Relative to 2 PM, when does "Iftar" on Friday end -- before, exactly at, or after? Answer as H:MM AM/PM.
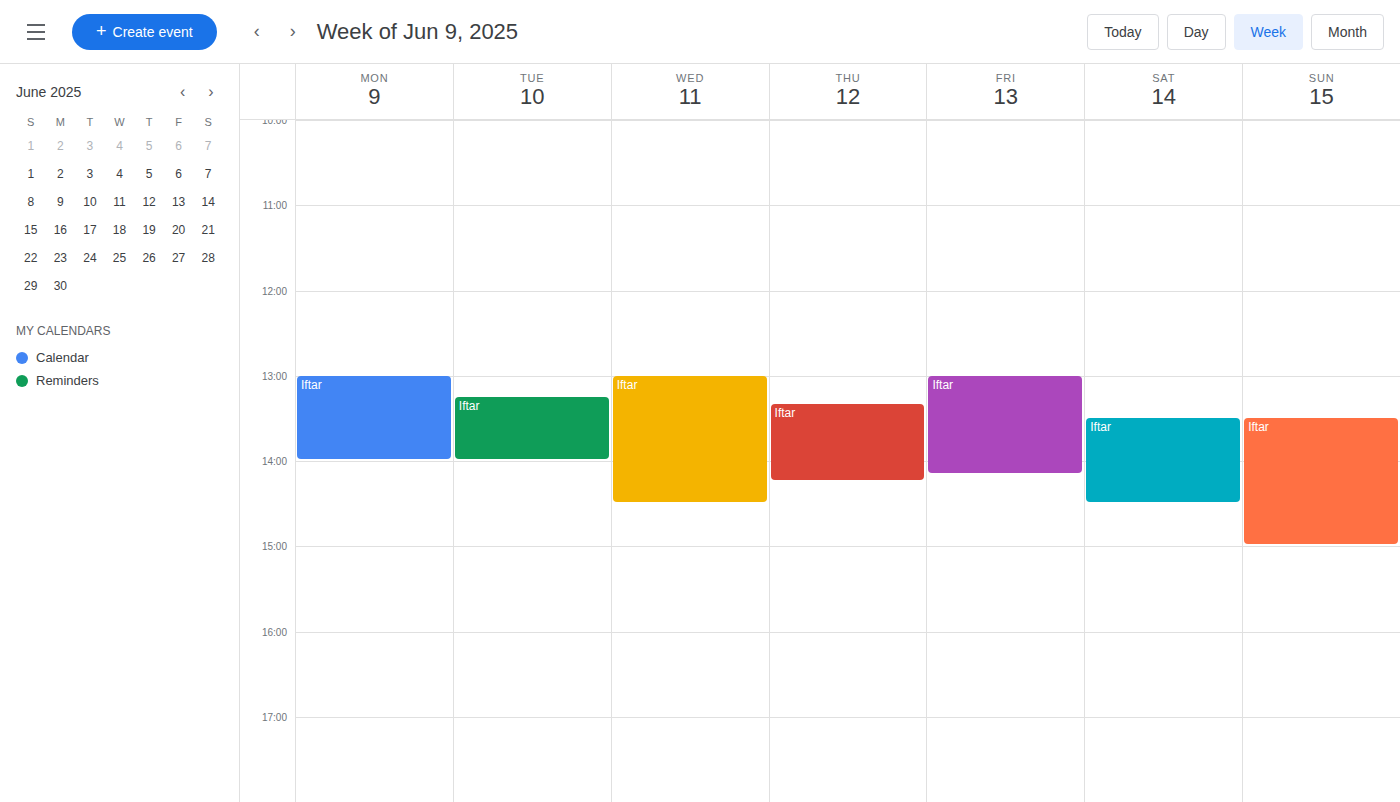
2:10 PM -- after 2 PM, 10 minutes below the 2 PM line.